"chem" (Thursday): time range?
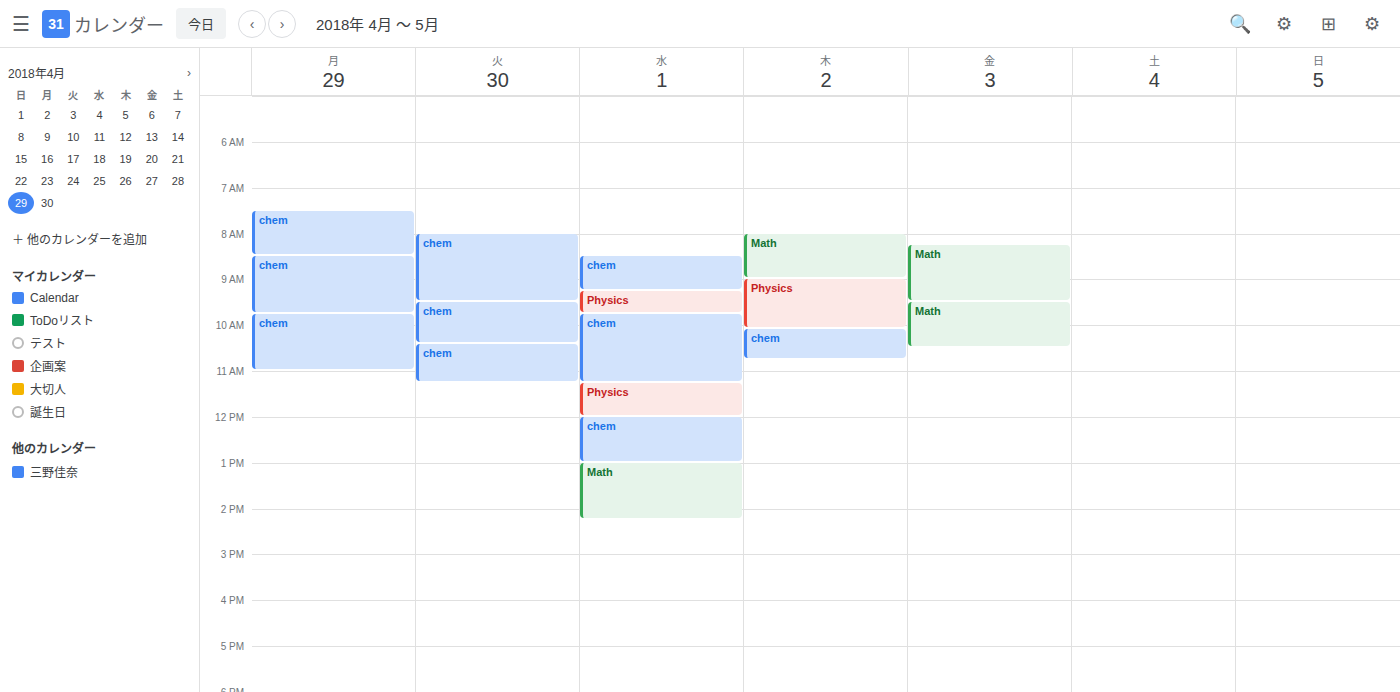
10:05 AM to 10:45 AM